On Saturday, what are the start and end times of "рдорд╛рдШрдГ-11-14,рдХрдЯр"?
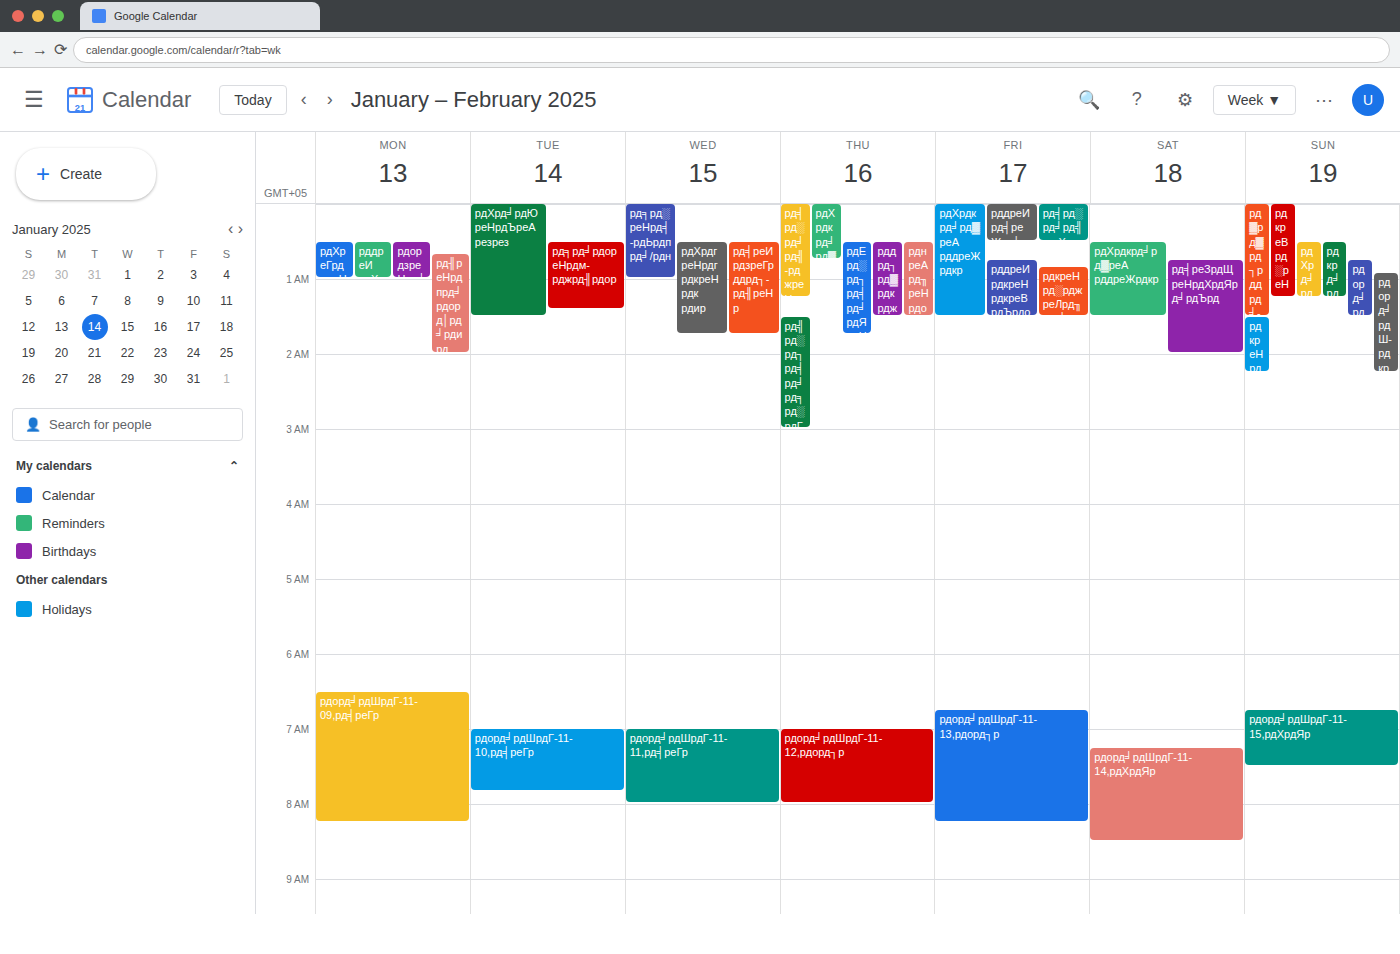
07:15 to 08:30